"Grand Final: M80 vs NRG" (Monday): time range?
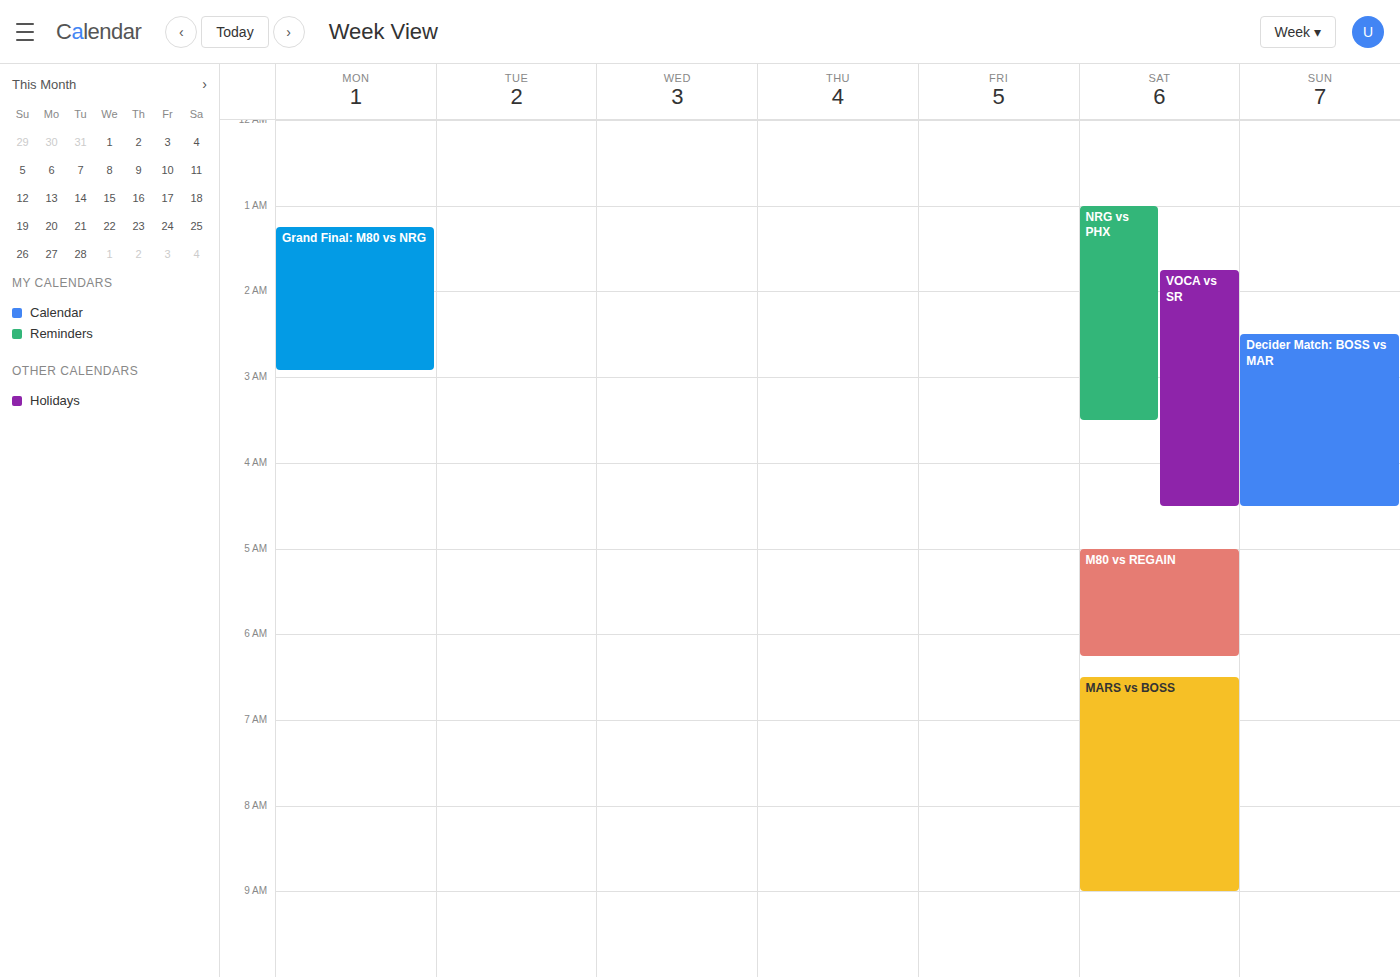
1:15 AM to 2:55 AM